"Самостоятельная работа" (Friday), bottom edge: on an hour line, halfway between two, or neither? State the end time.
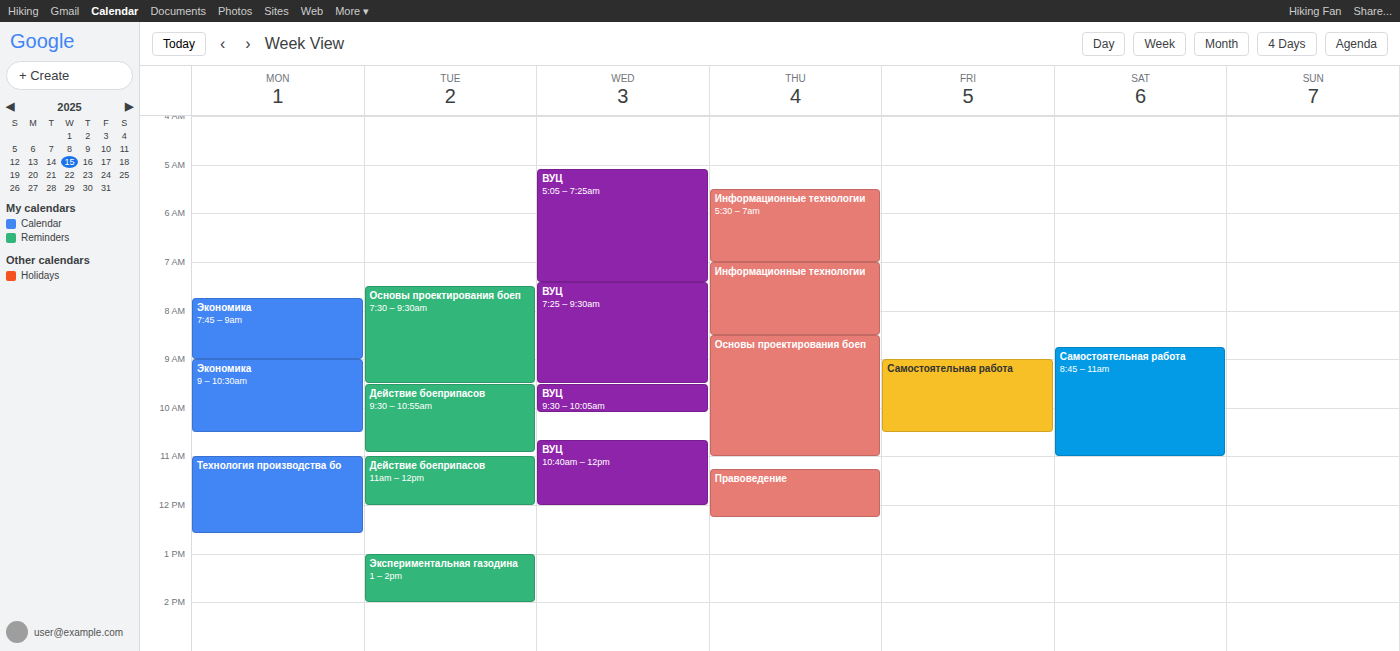
10:30 AM -- halfway between the 10 AM and 11 AM lines.